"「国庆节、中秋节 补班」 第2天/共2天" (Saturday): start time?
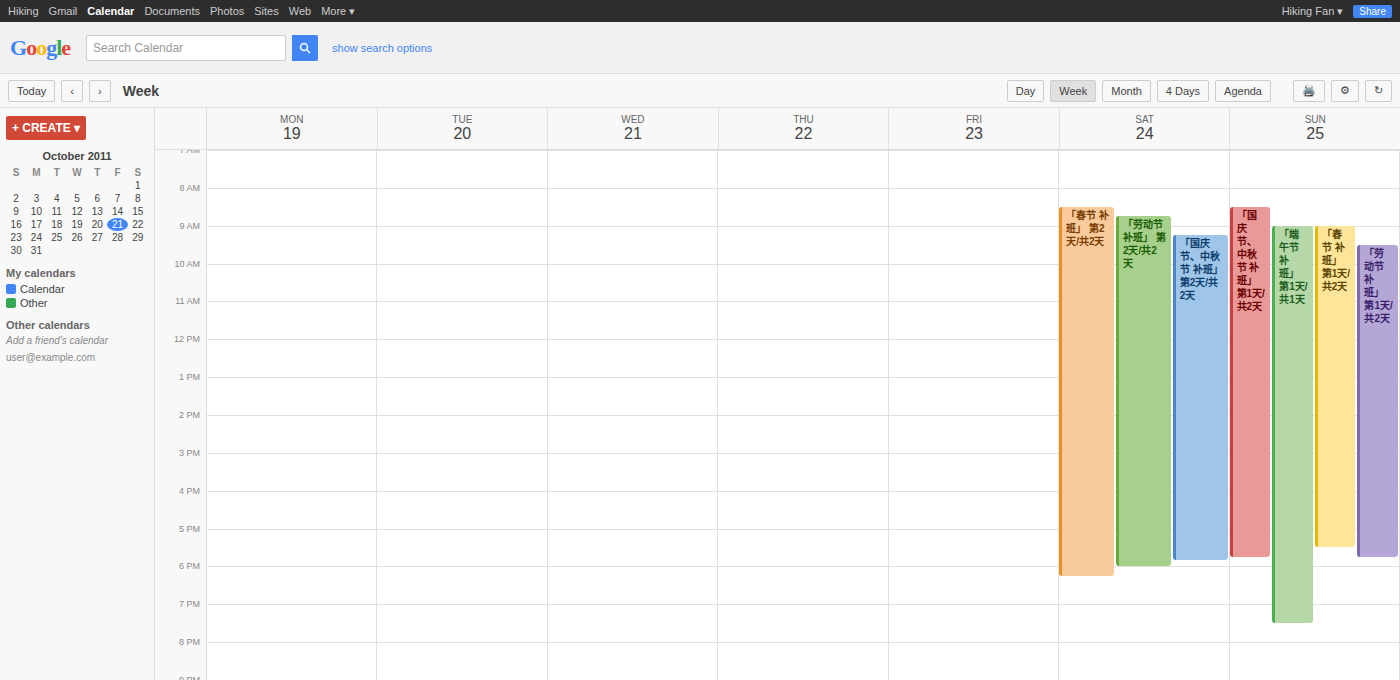
09:15